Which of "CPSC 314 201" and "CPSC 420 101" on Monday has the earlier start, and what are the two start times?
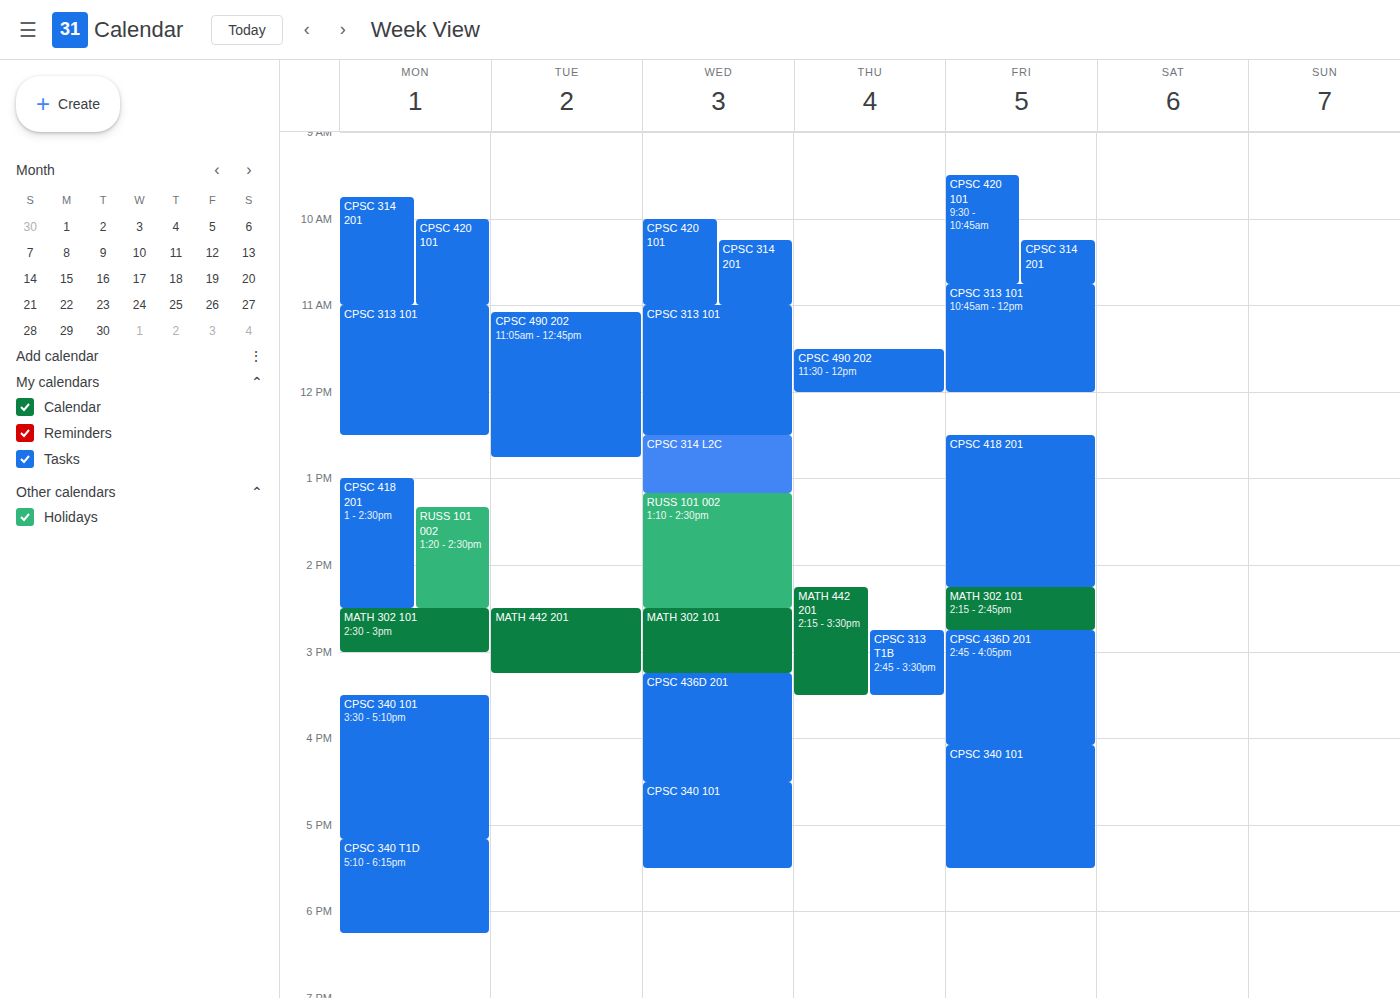
"CPSC 314 201" 9:45 AM; "CPSC 420 101" 10:00 AM.